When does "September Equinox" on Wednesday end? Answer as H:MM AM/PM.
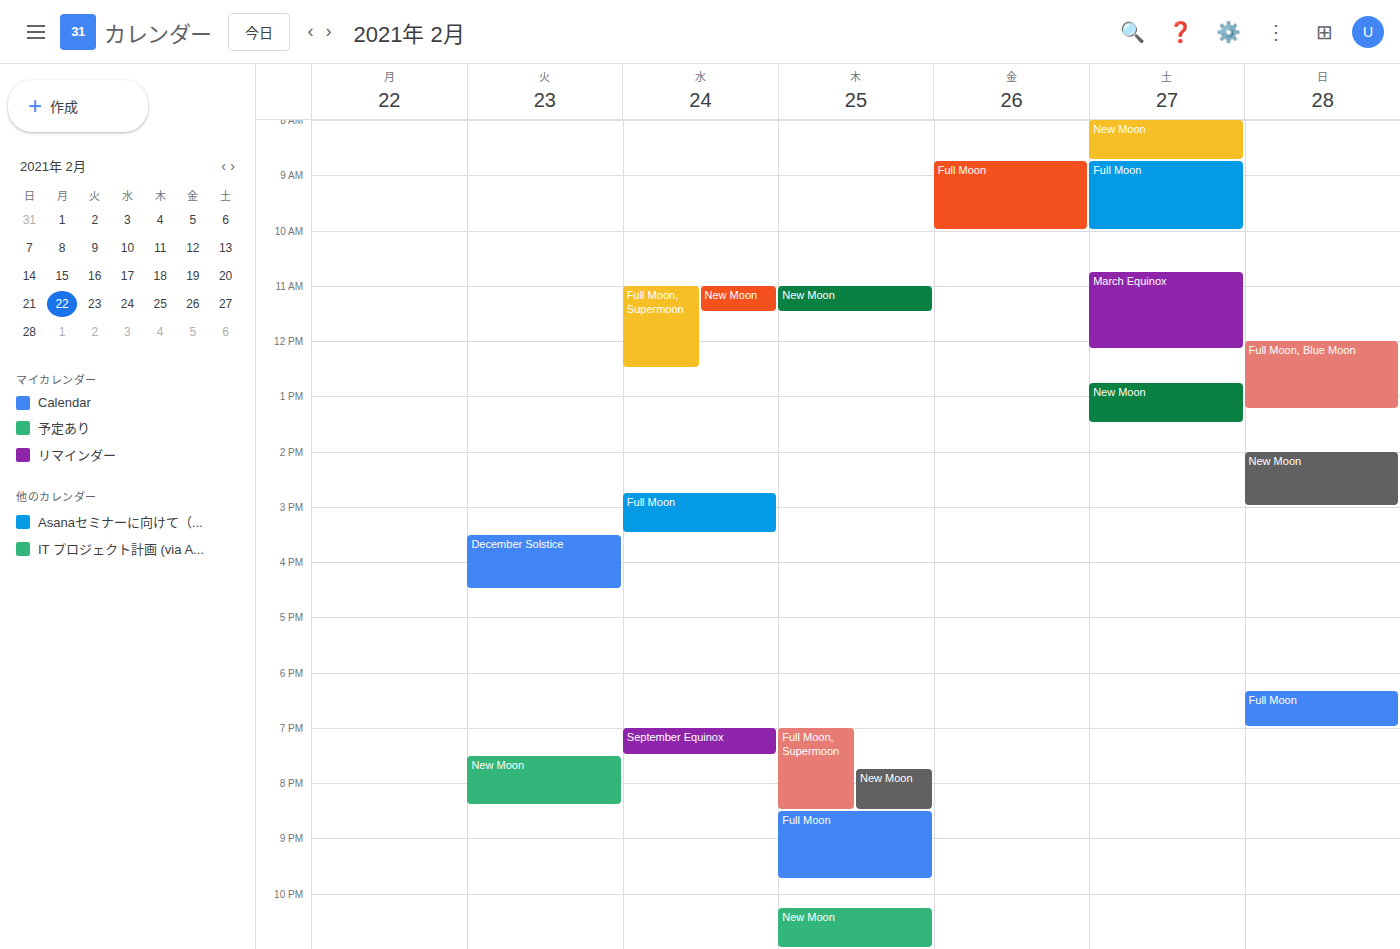
7:30 PM